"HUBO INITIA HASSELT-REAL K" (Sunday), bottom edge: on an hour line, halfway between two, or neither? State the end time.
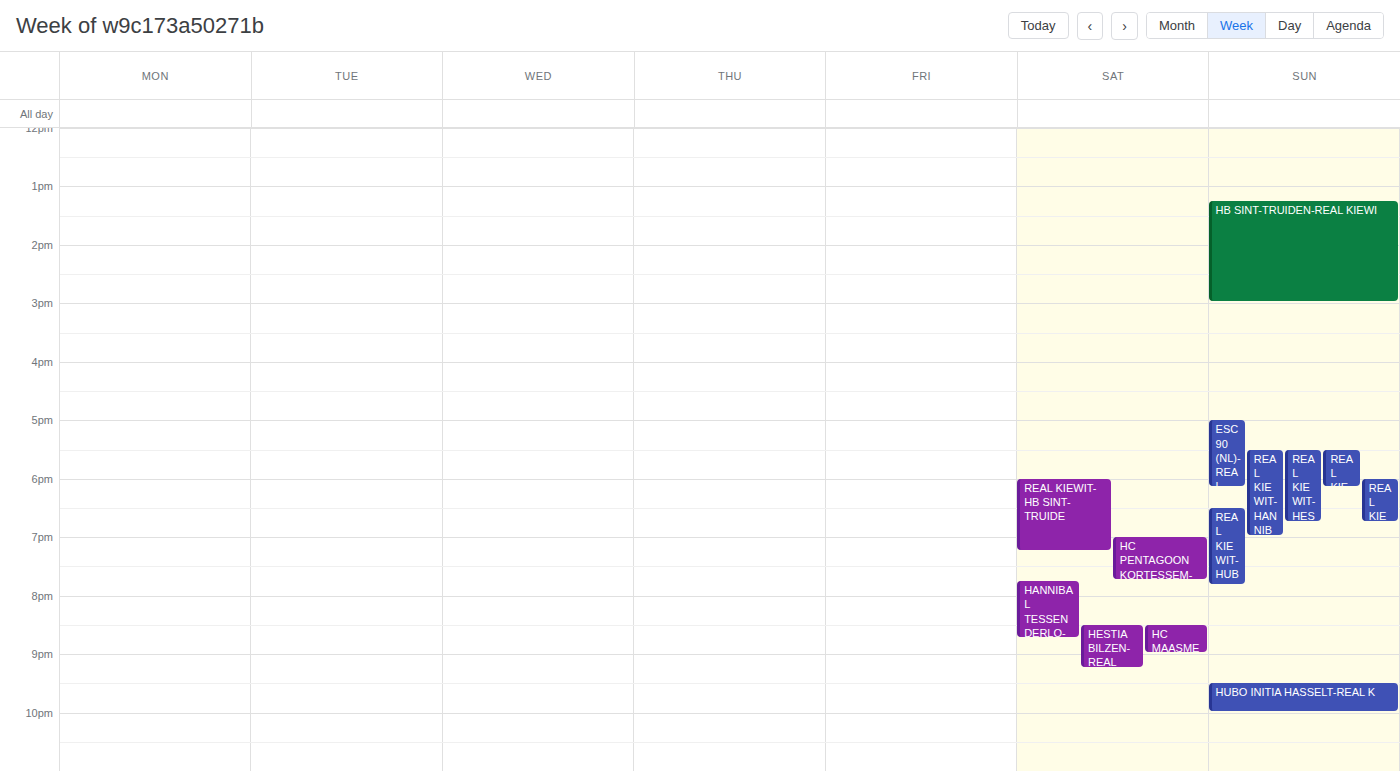
22:00 -- exactly on the 22:00 line.